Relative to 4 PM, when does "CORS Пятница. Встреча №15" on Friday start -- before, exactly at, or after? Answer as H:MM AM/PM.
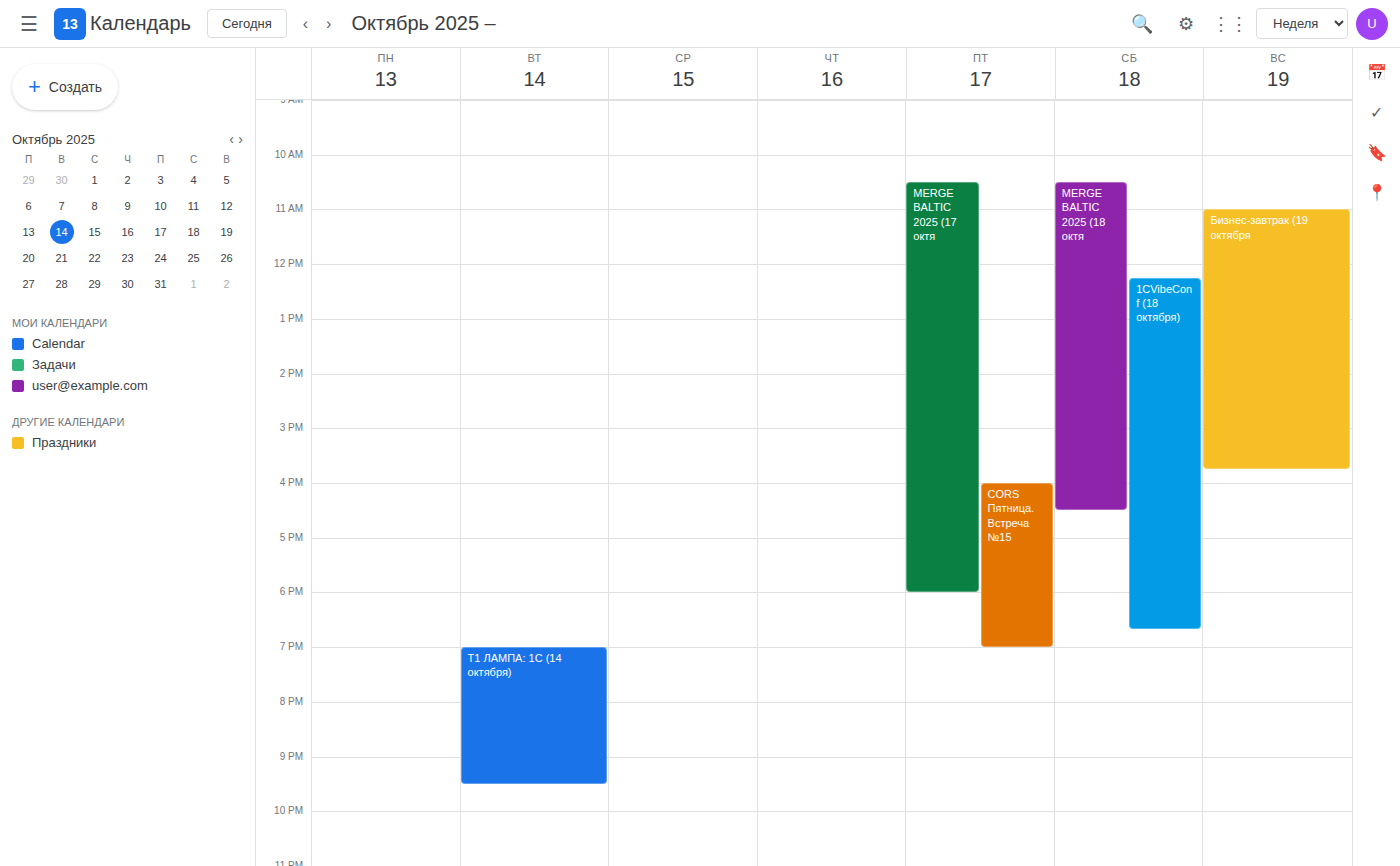
4:00 PM -- exactly at 4 PM, on the 4 PM line.